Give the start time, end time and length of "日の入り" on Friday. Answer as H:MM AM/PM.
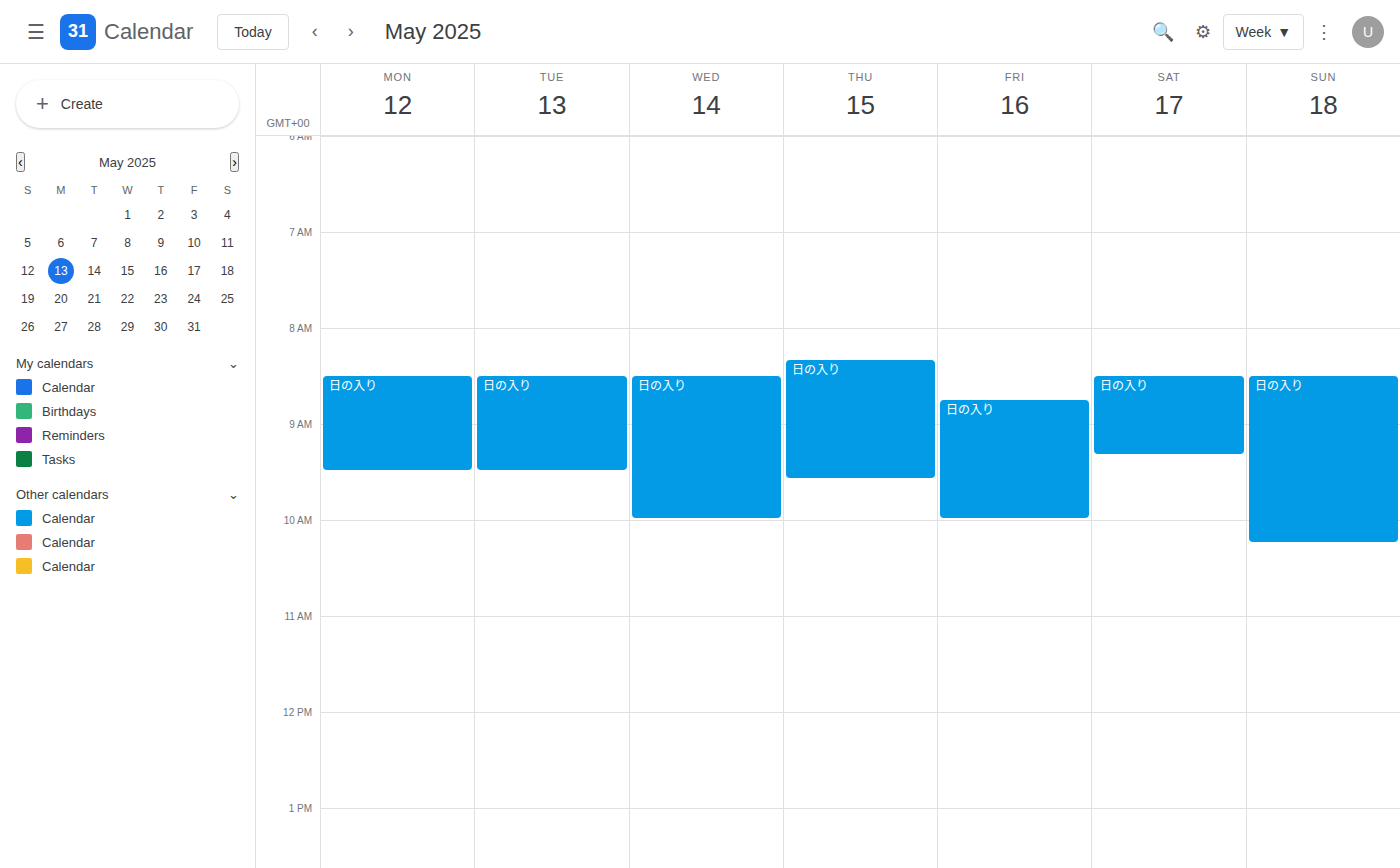
8:45 AM to 10:00 AM, 1 hour 15 minutes